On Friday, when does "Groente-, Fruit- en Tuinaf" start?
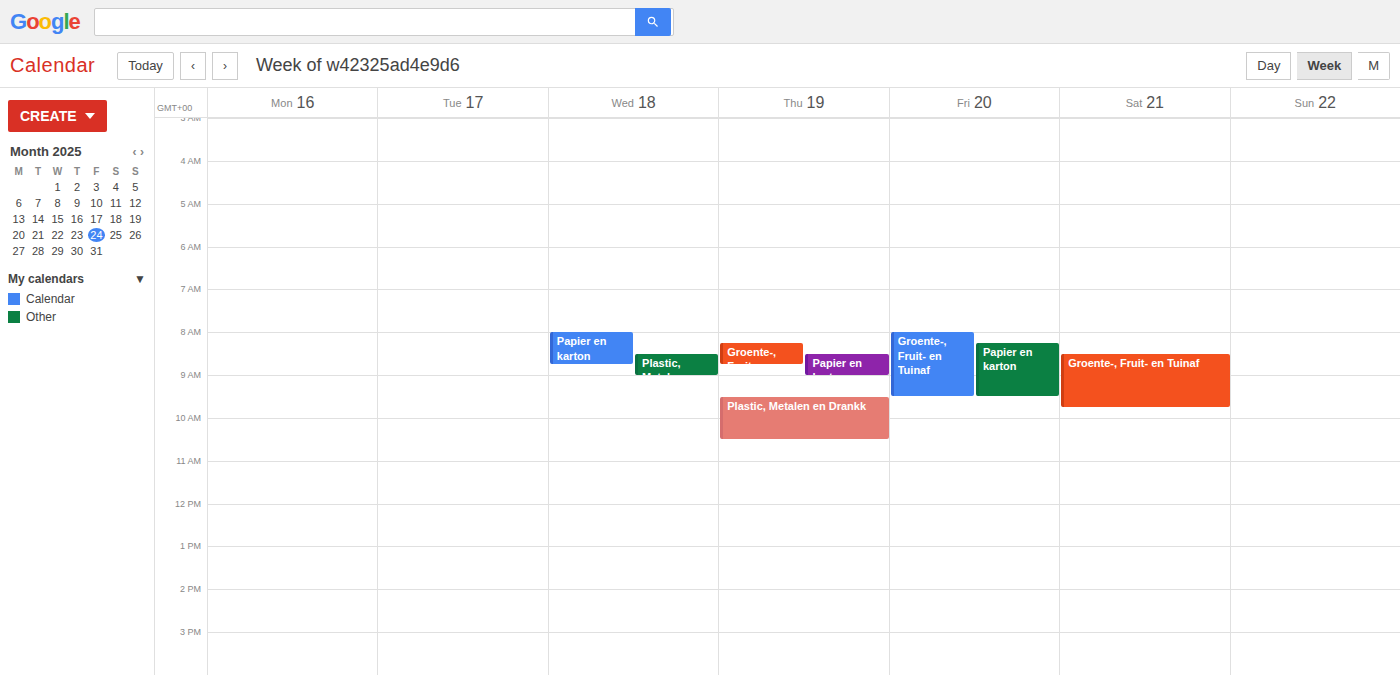
8:00 AM